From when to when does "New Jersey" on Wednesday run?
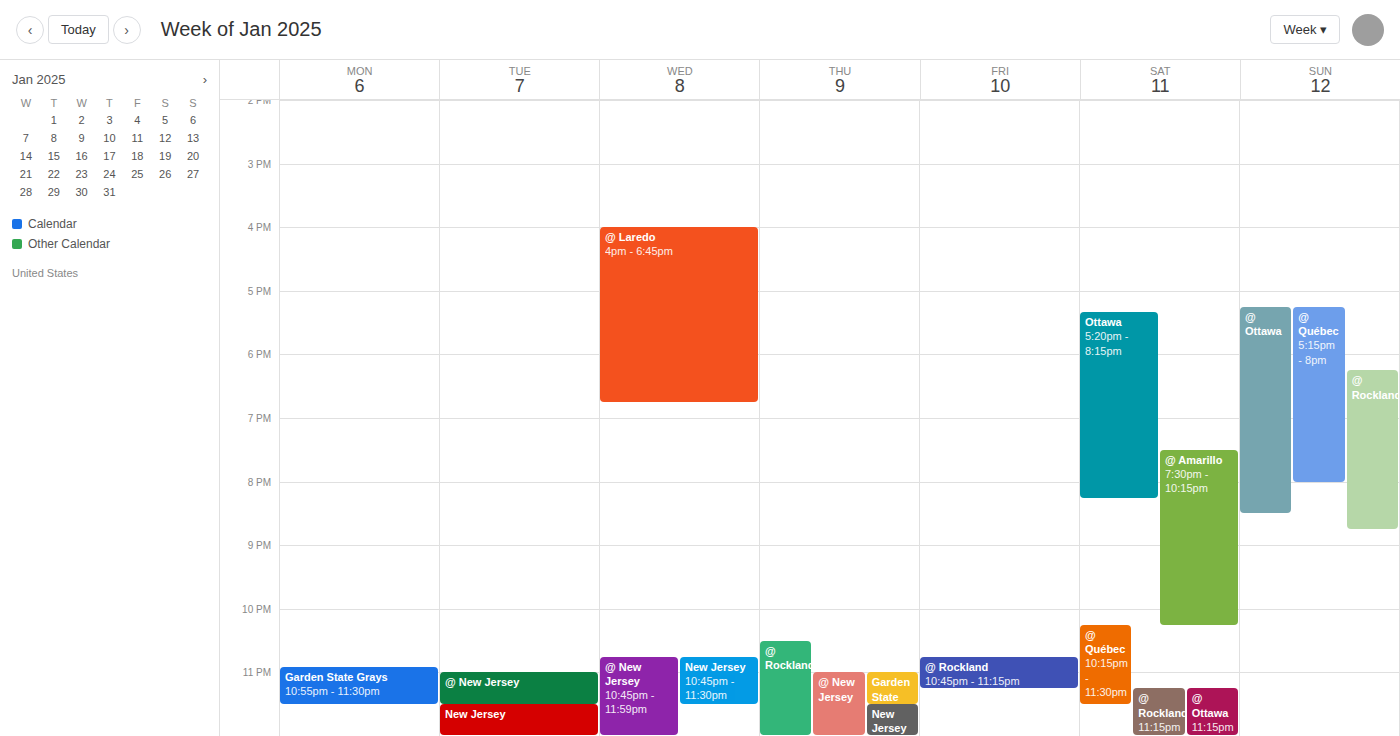
22:45 to 23:30